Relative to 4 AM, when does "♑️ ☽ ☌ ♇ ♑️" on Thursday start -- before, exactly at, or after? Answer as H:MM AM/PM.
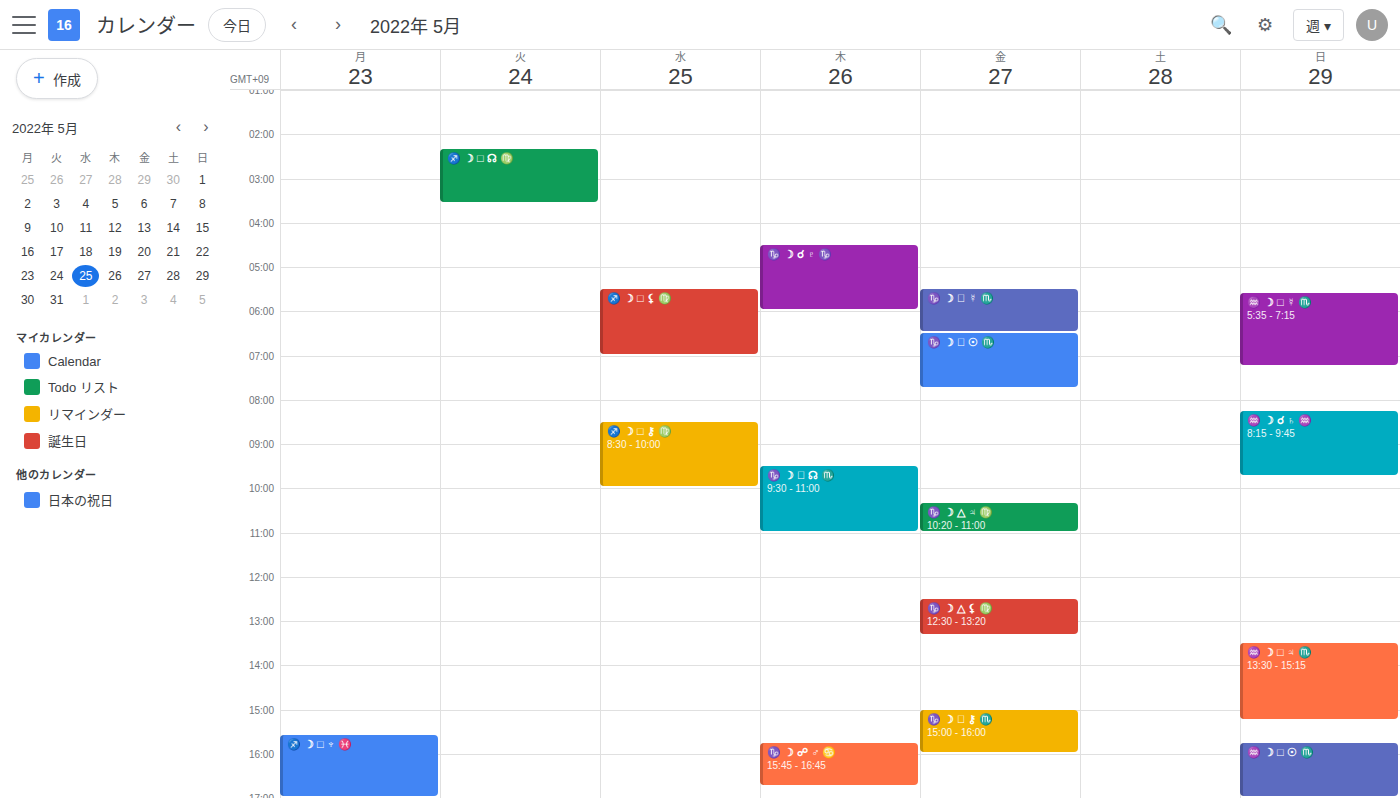
4:30 AM -- after 4 AM, 30 minutes below the 4 AM line.